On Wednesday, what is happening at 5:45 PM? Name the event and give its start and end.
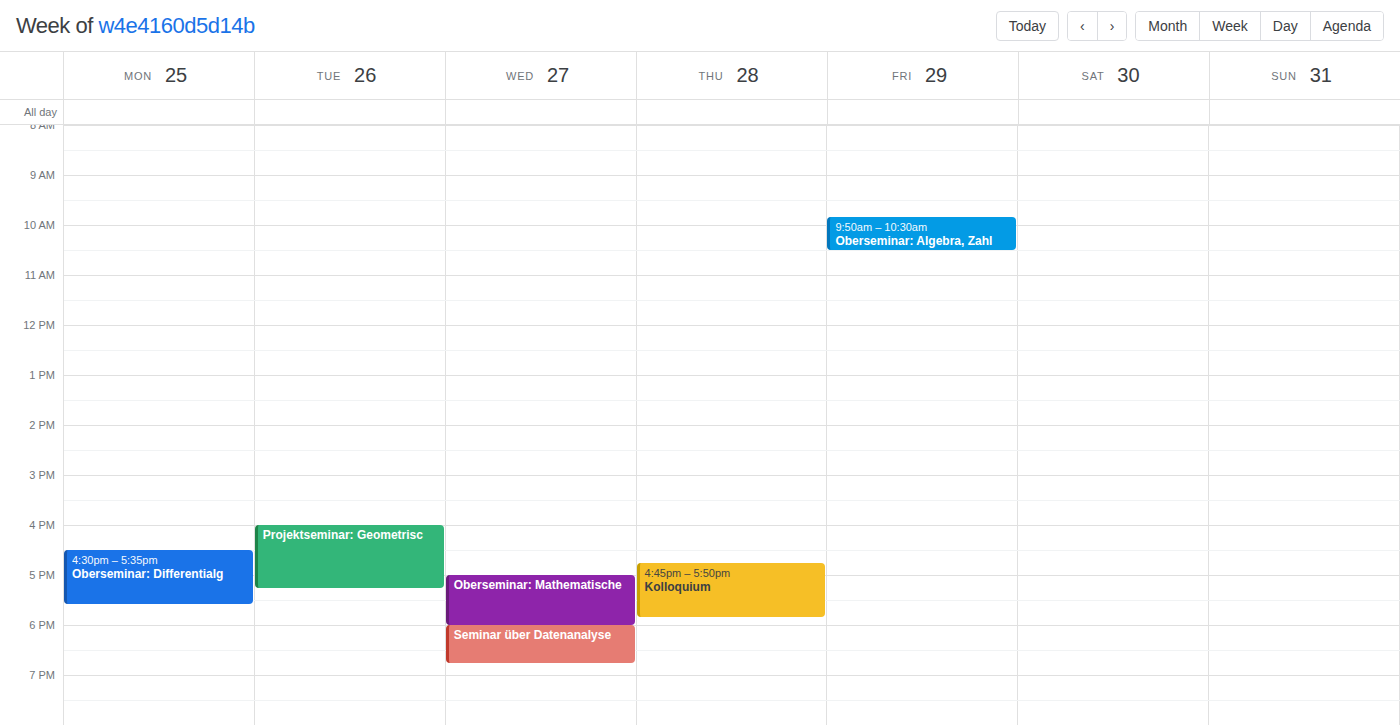
"Oberseminar: Mathematische", 5:00 PM to 6:00 PM